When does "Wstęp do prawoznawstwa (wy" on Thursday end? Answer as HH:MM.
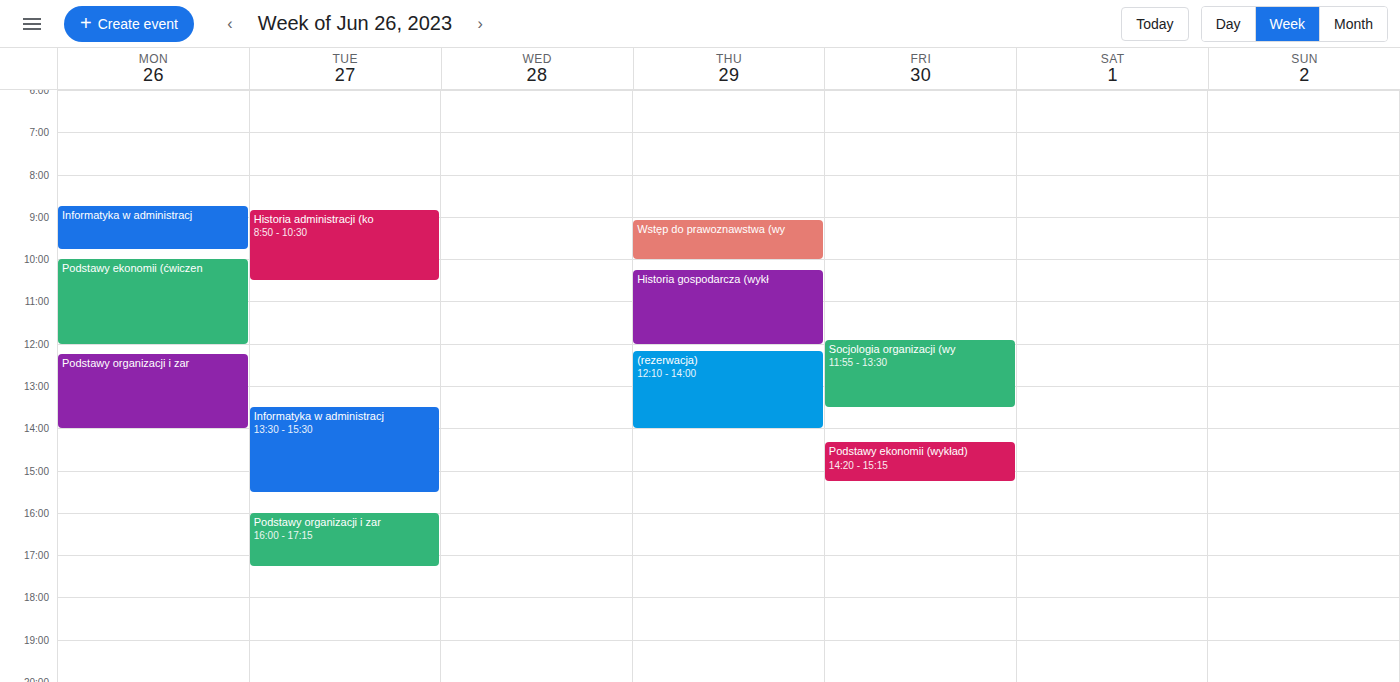
10:00